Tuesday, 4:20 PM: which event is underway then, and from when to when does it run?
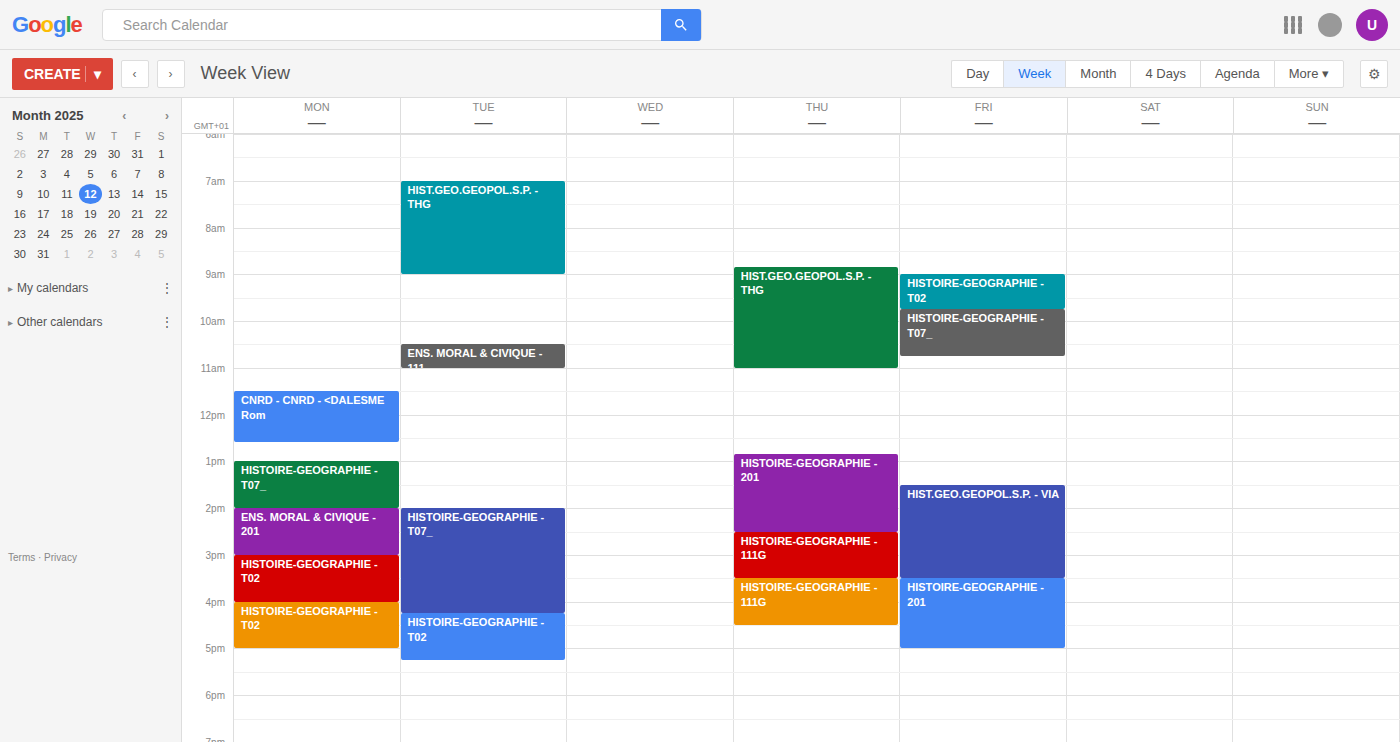
"HISTOIRE-GEOGRAPHIE - T02", 4:15 PM to 5:15 PM